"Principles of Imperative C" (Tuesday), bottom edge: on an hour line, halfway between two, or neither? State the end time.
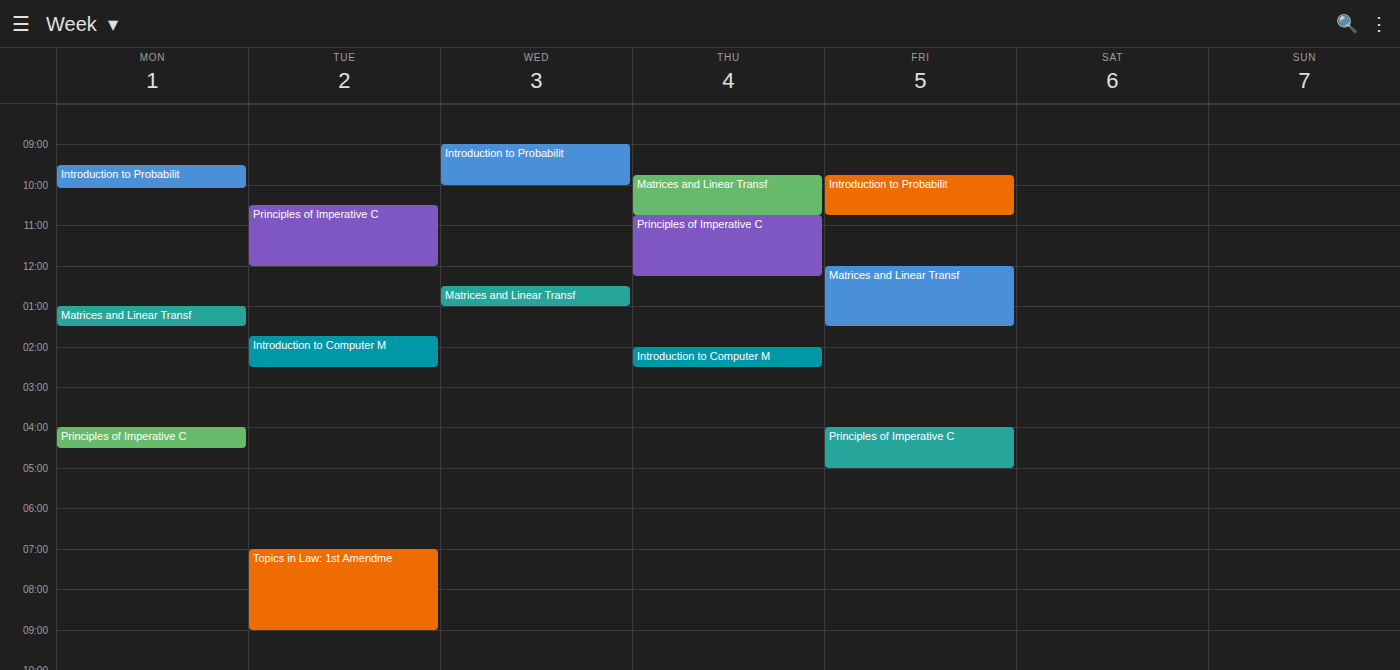
12:00 PM -- exactly on the 12 PM line.